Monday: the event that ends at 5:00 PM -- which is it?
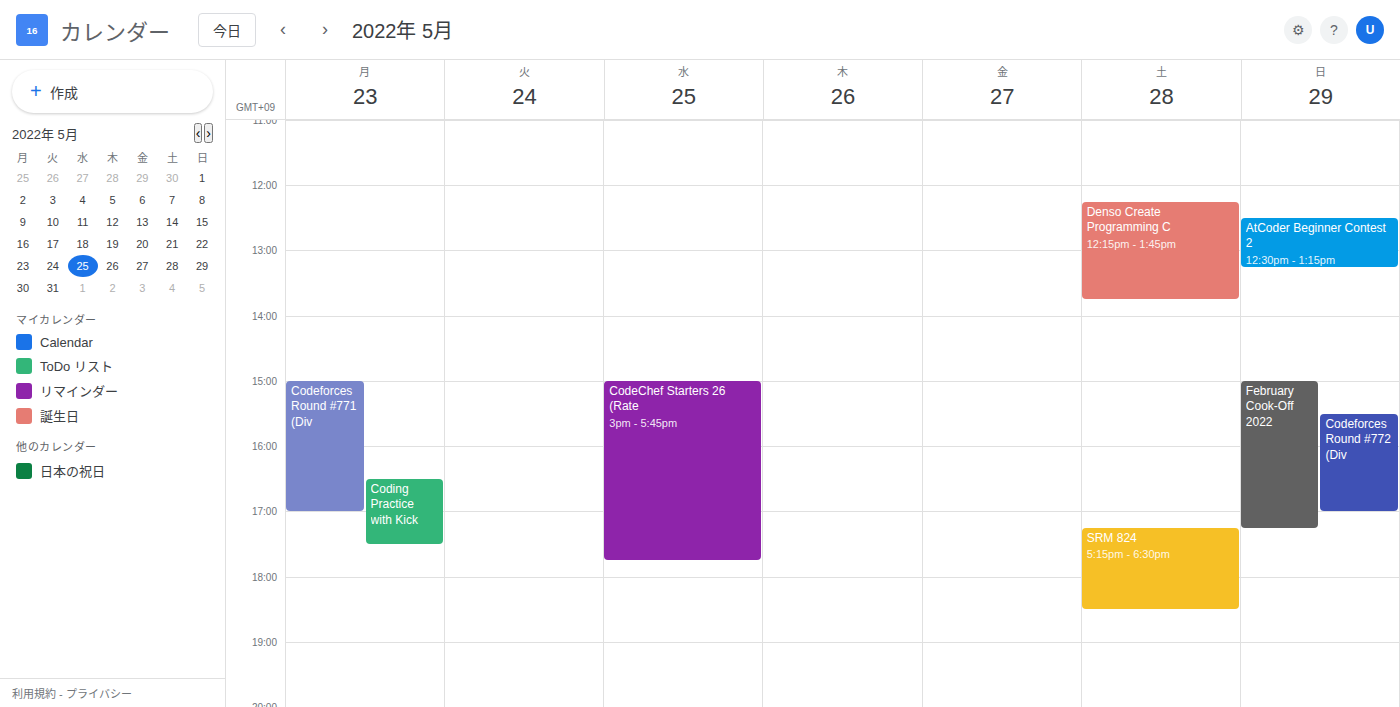
"Codeforces Round #771 (Div"